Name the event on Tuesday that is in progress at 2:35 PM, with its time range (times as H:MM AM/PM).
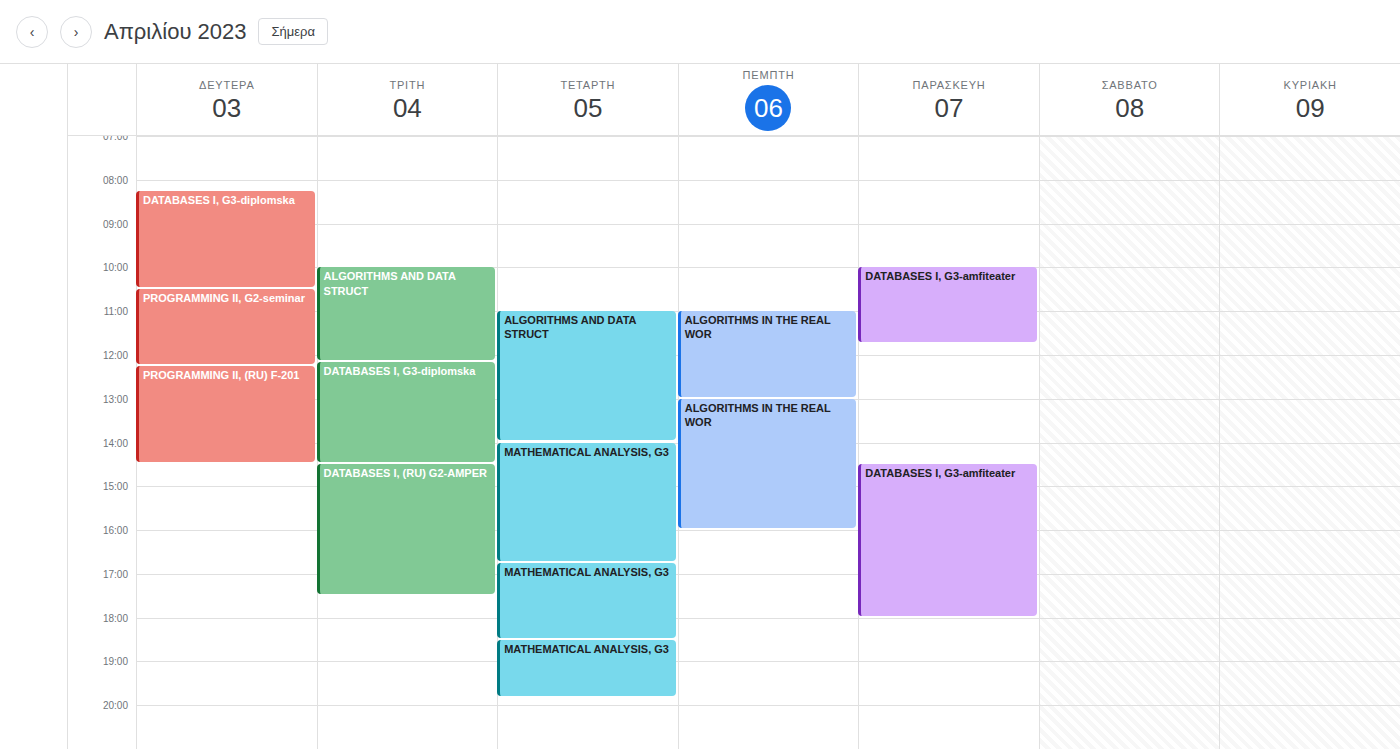
"DATABASES I, (RU) G2-AMPER", 2:30 PM to 5:30 PM